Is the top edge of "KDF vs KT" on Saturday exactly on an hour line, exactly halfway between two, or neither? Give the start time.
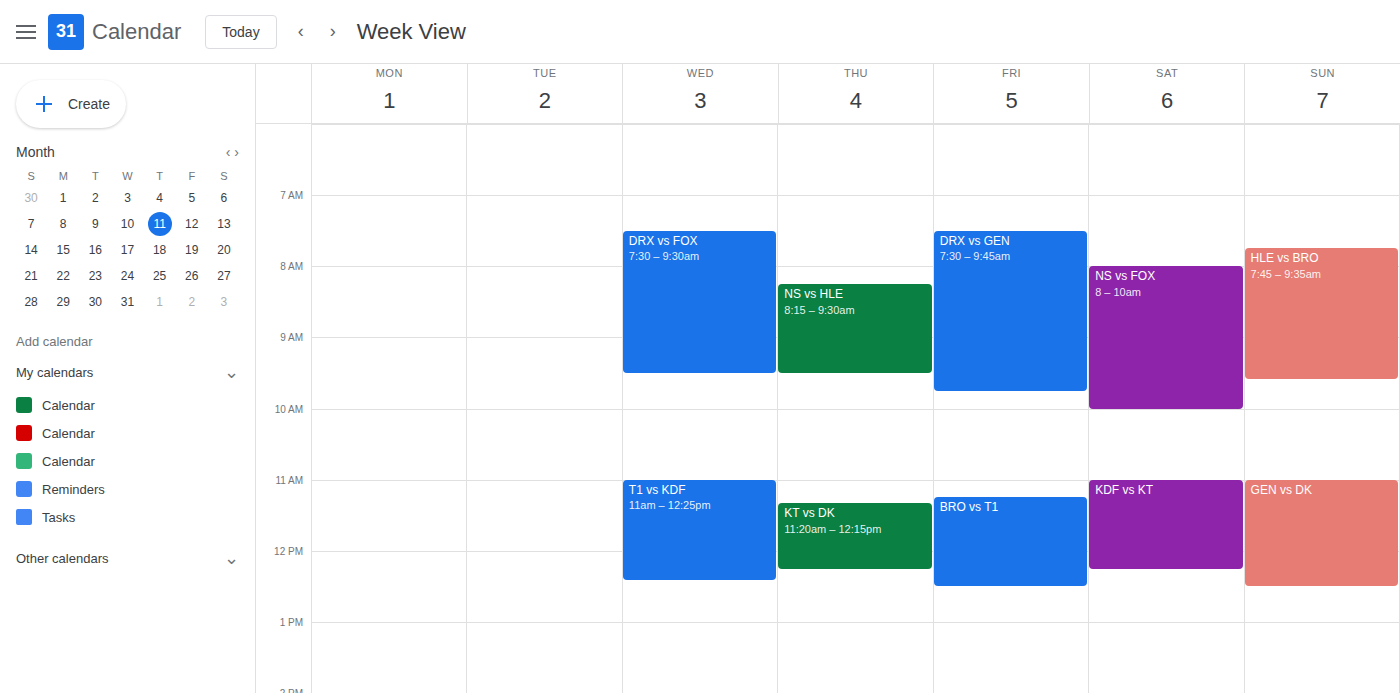
11:00 AM -- exactly on the 11 AM line.